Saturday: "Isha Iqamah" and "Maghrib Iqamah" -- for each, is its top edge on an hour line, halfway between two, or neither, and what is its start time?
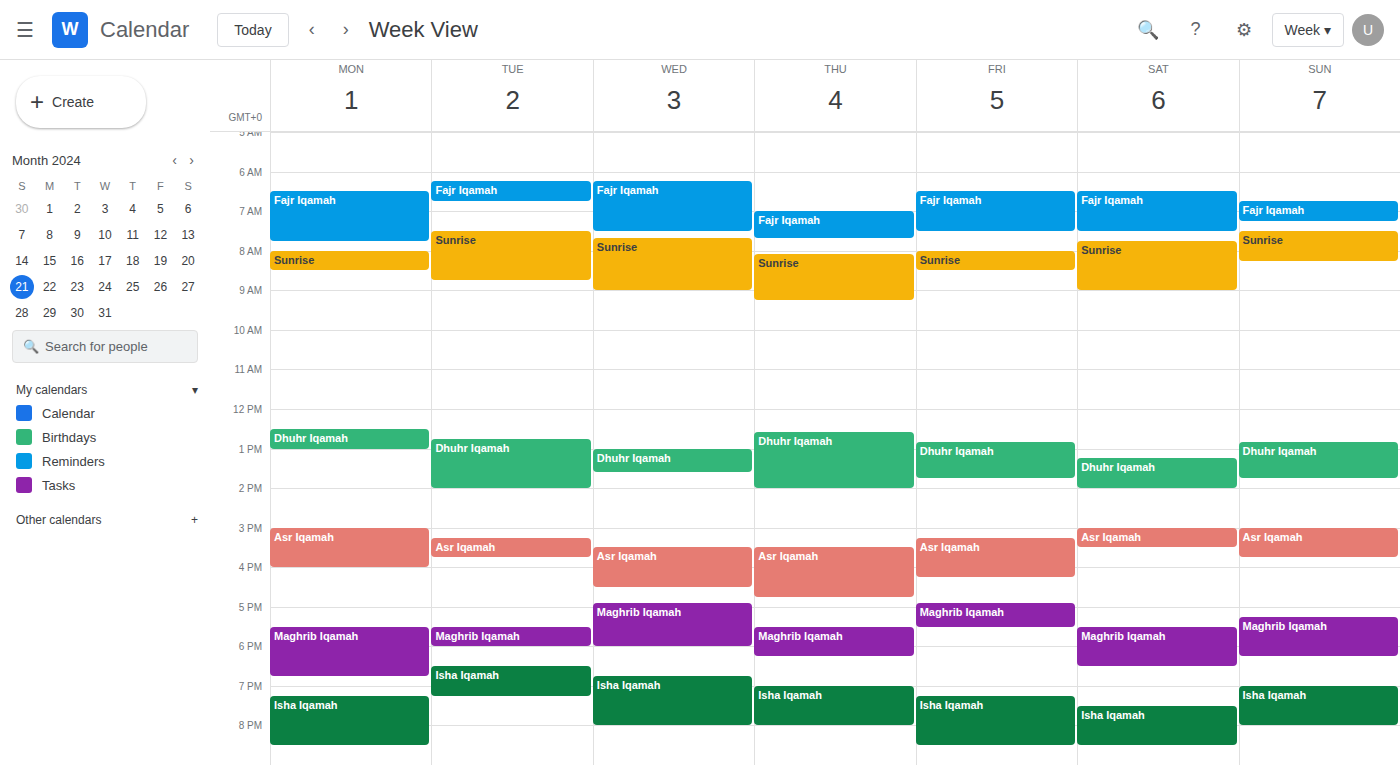
"Isha Iqamah": 7:30 PM, halfway between the 7 PM and 8 PM lines. "Maghrib Iqamah": 5:30 PM, halfway between the 5 PM and 6 PM lines.